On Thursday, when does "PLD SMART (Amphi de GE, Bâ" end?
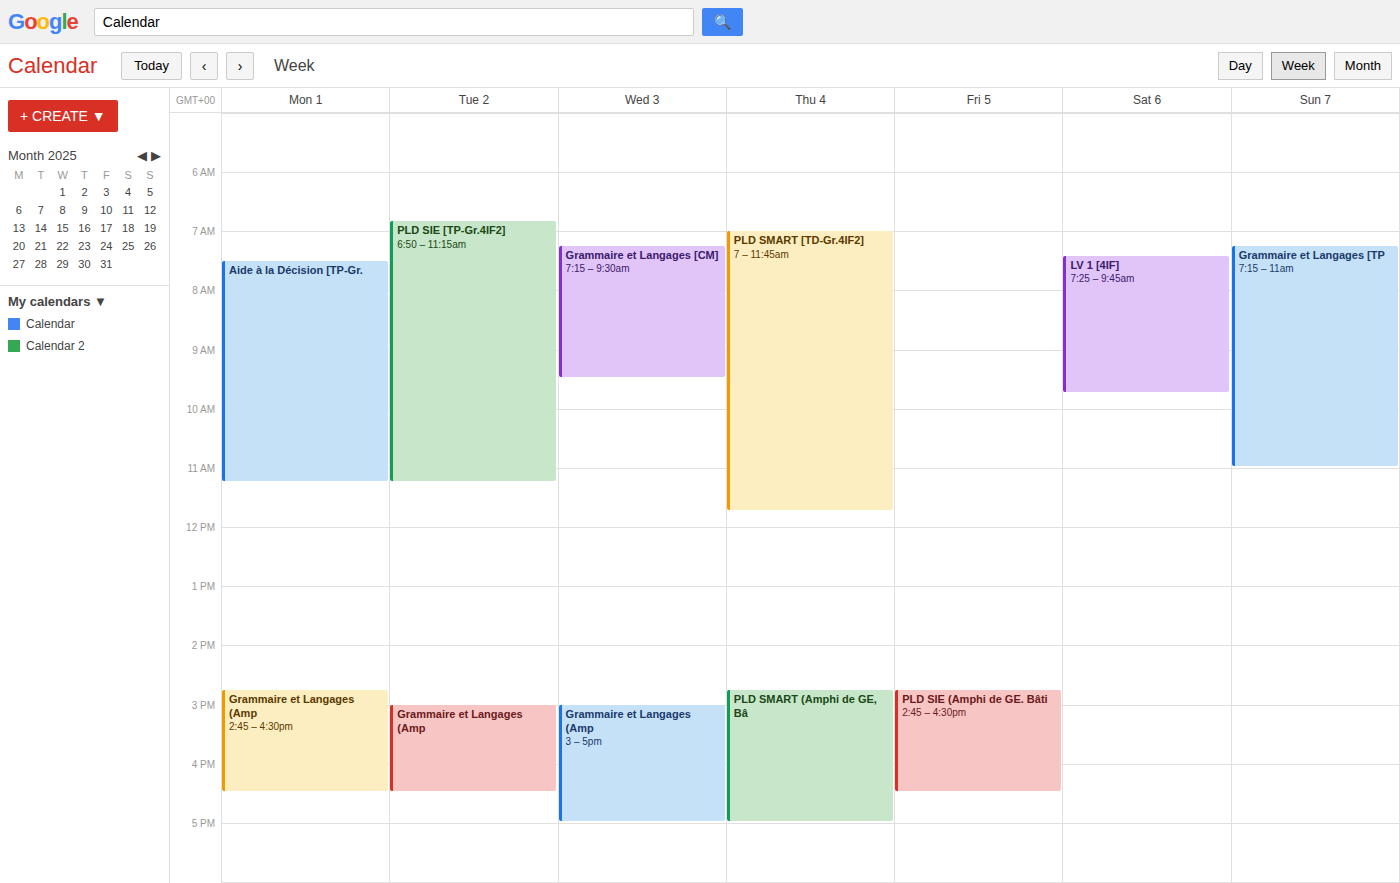
5:00 PM